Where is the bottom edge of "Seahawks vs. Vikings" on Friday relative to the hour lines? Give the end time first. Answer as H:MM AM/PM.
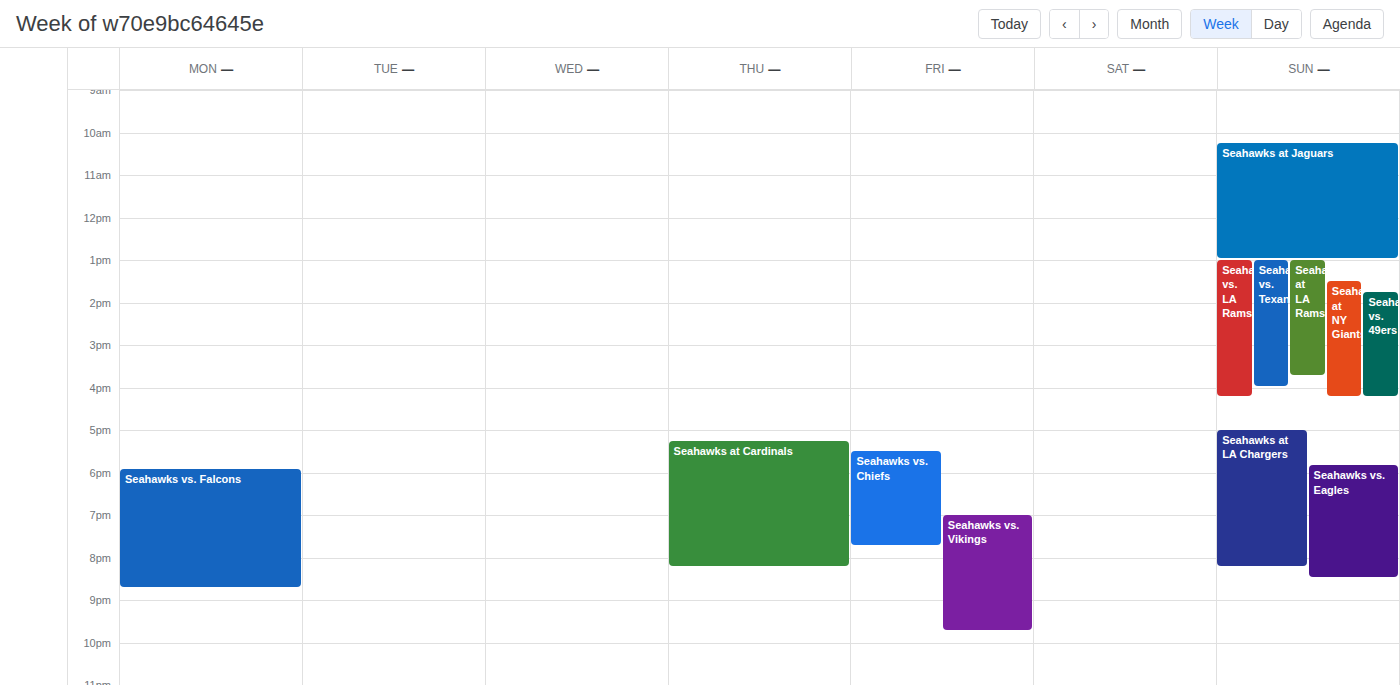
9:45 PM -- neither: three quarters of the way from the 9 PM line to the 10 PM line.